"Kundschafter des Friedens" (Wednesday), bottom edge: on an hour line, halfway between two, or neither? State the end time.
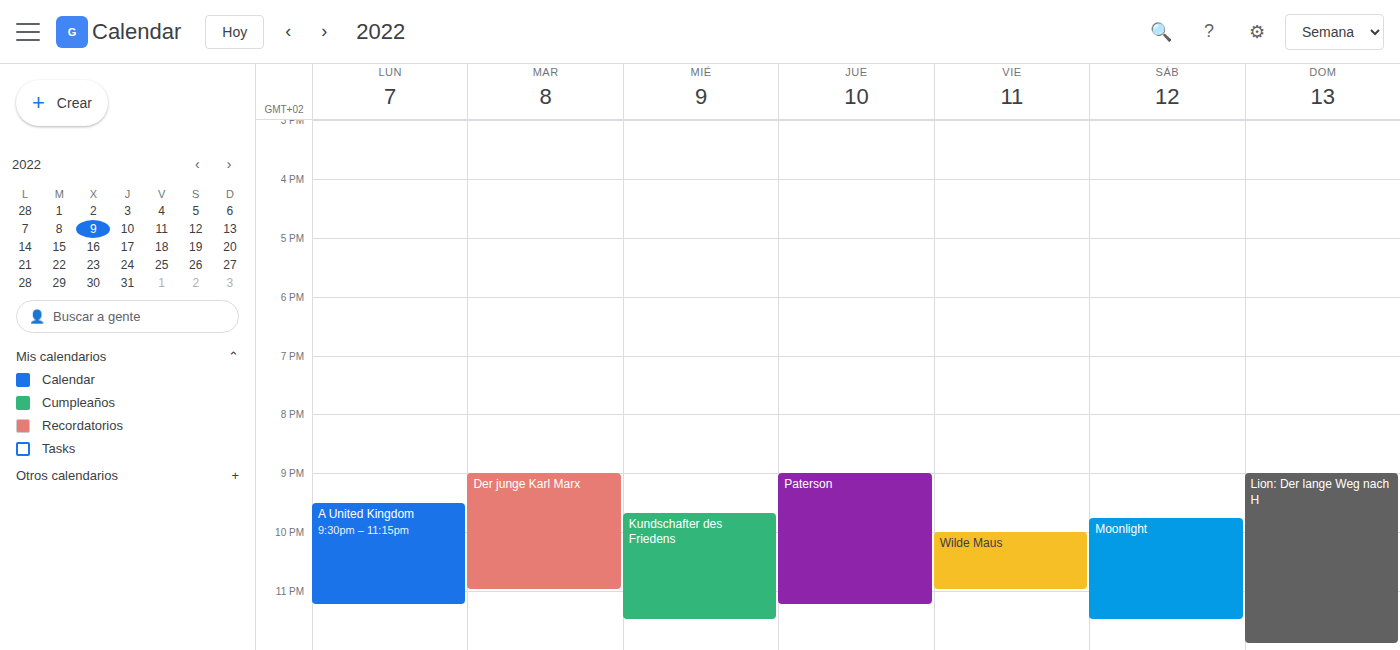
11:30 PM -- halfway between the 11 PM and 12 AM lines.